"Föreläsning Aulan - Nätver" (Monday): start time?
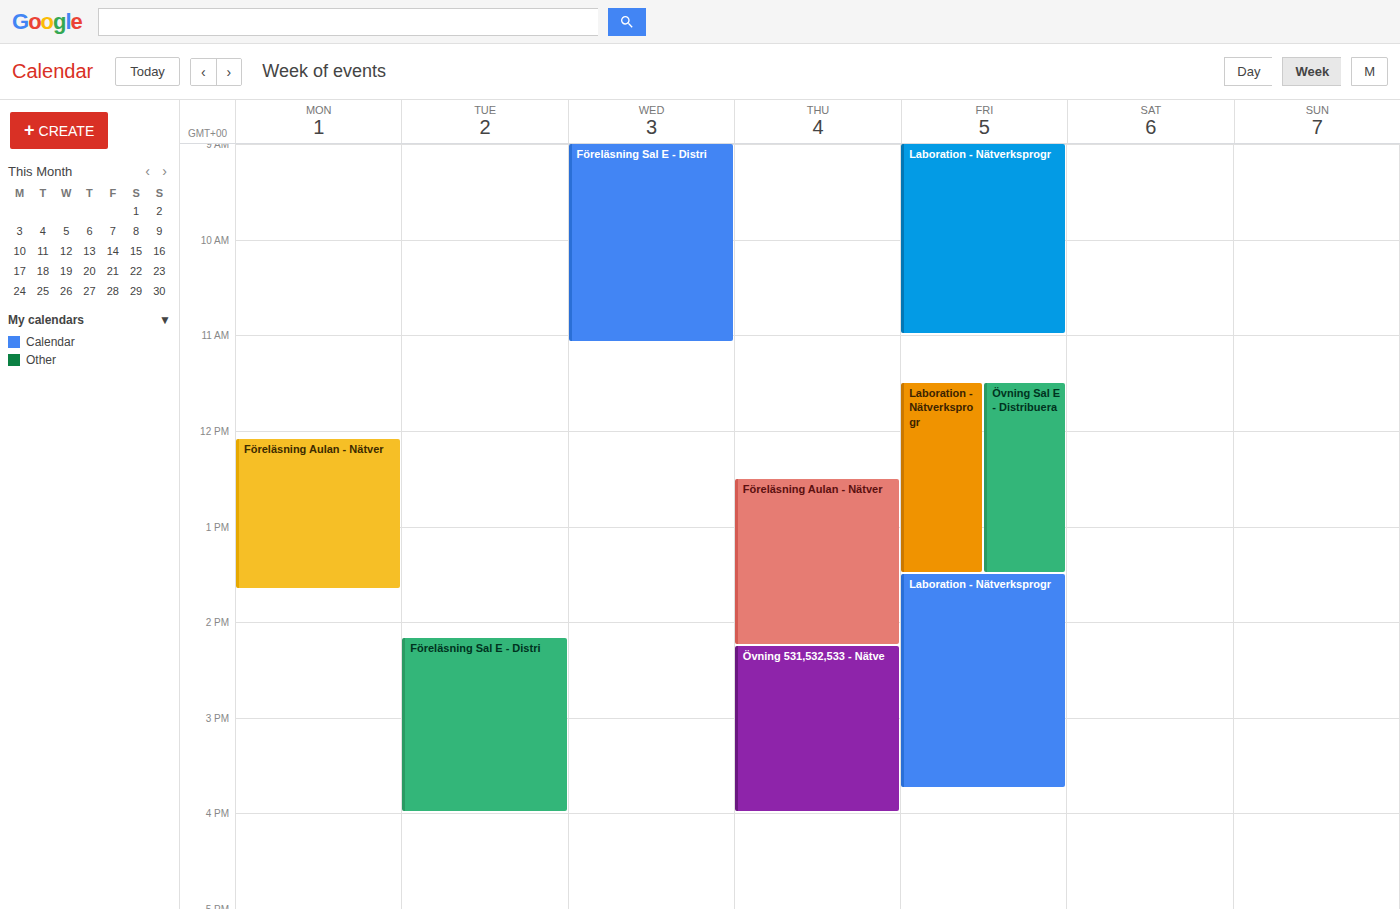
12:05 PM